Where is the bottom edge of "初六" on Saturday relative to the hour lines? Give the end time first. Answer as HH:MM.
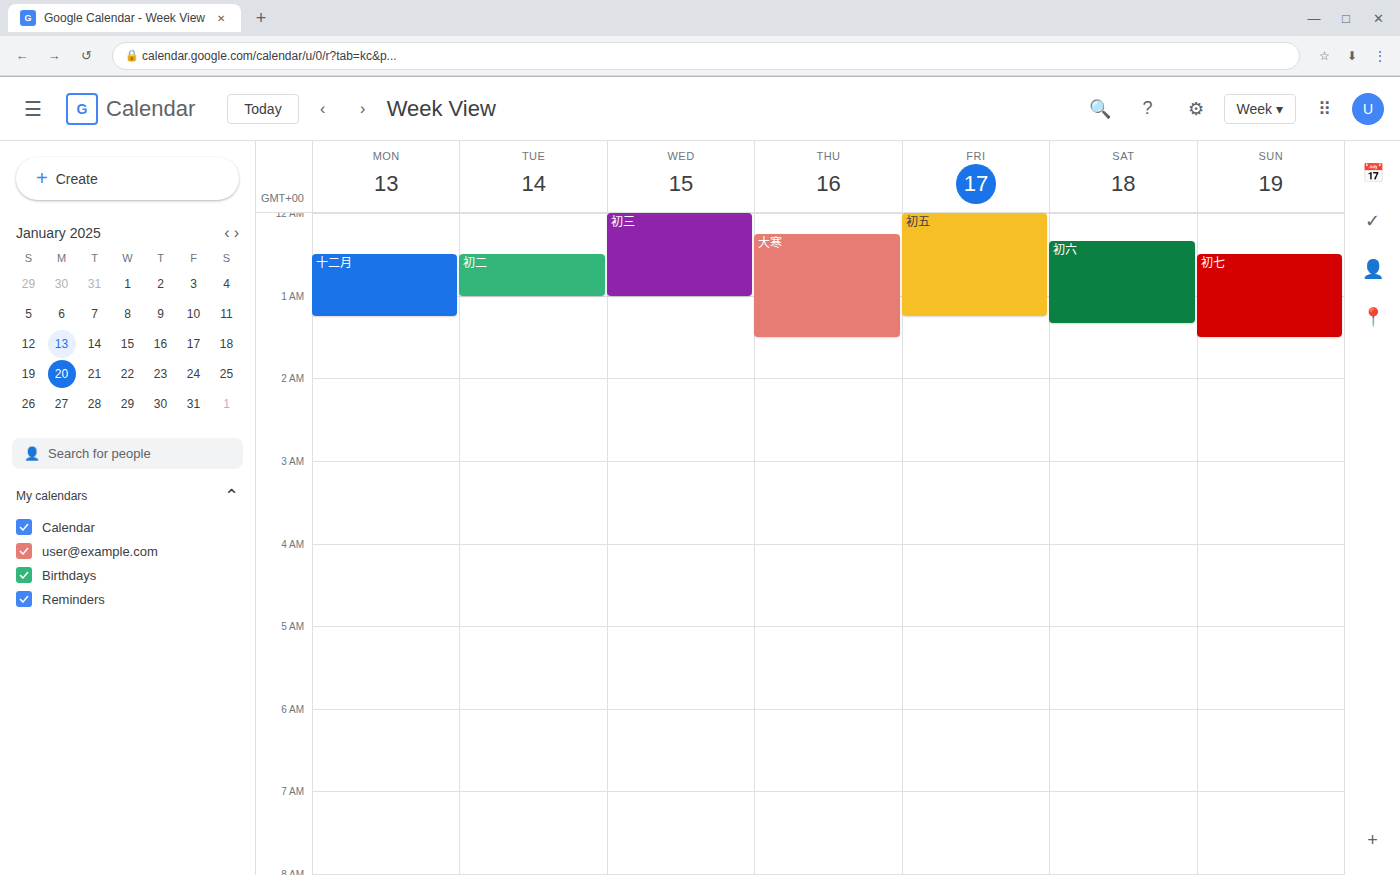
01:20 -- neither: 20 minutes below the 01:00 line and 40 minutes above the 02:00 line.